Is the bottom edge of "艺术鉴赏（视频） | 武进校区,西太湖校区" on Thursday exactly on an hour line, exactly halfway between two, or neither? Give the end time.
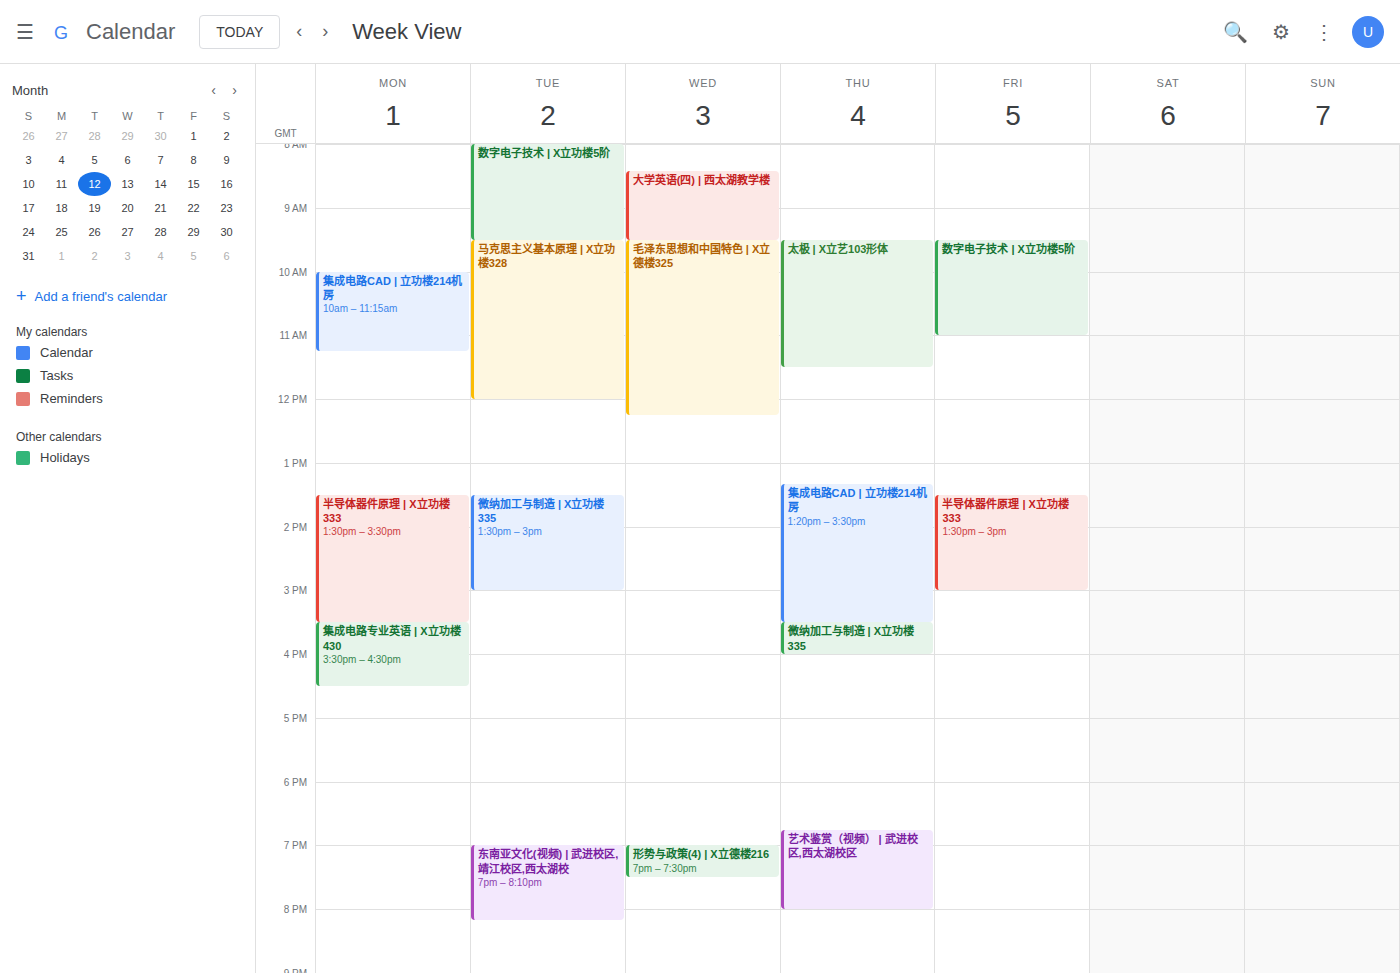
8:00 PM -- exactly on the 8 PM line.